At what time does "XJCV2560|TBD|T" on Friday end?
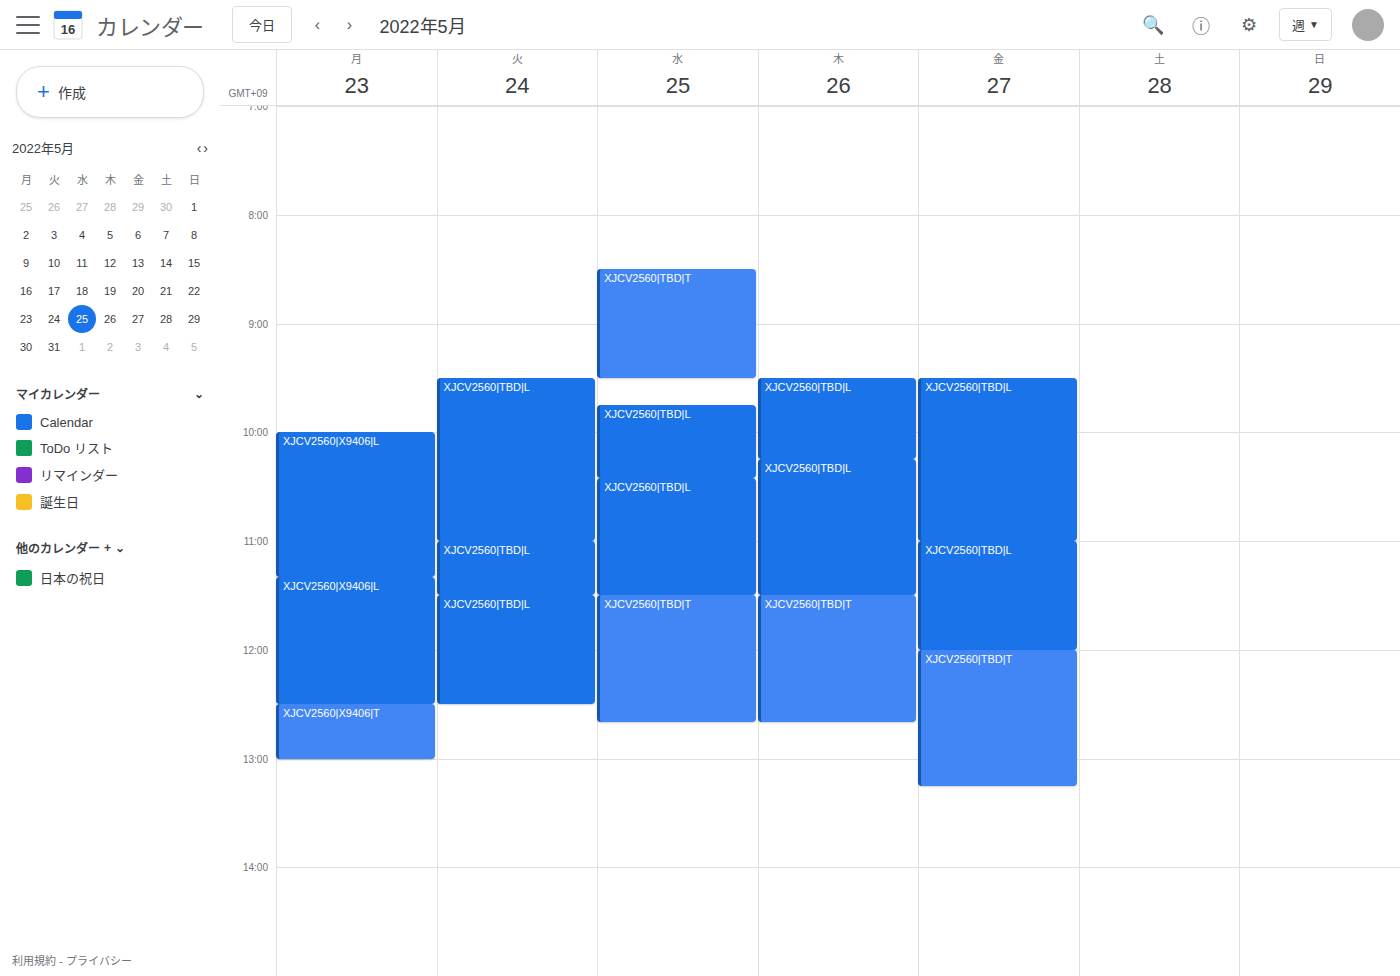
1:15 PM